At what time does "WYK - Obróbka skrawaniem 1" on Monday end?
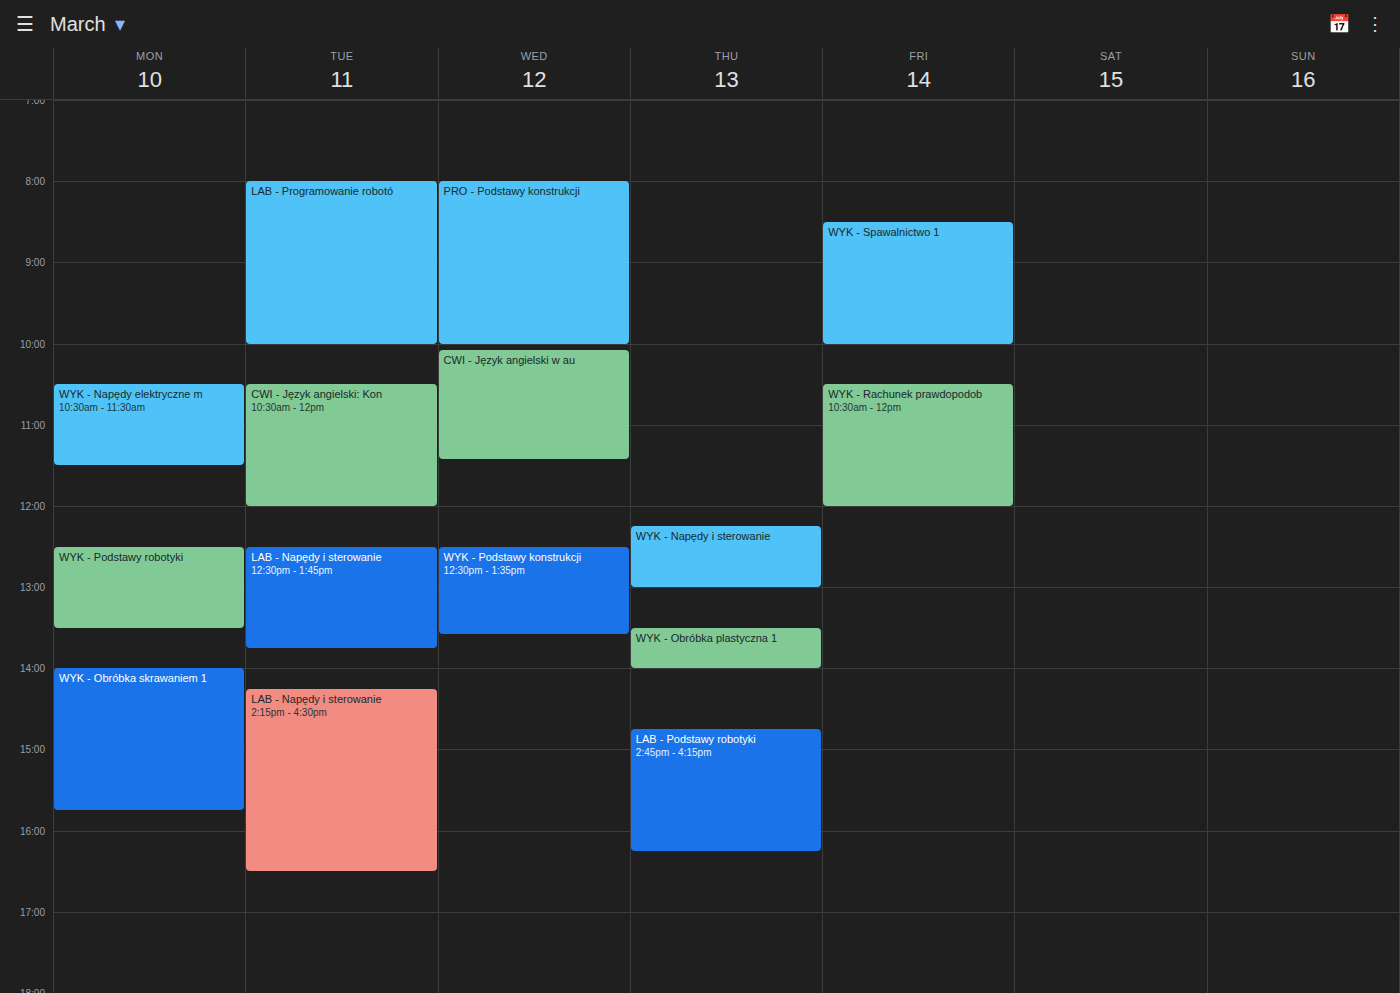
3:45 PM